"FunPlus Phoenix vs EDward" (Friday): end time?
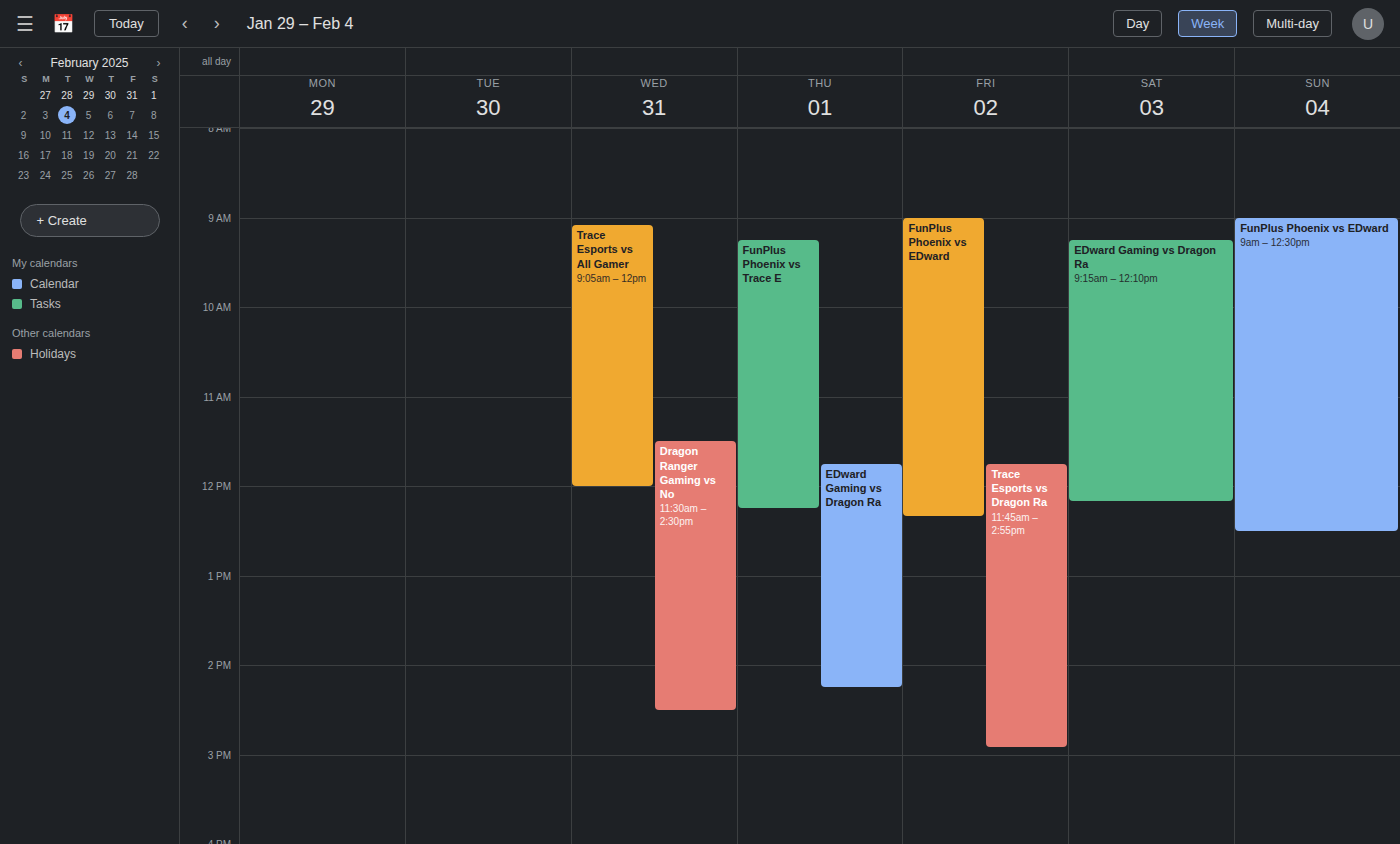
12:20 PM